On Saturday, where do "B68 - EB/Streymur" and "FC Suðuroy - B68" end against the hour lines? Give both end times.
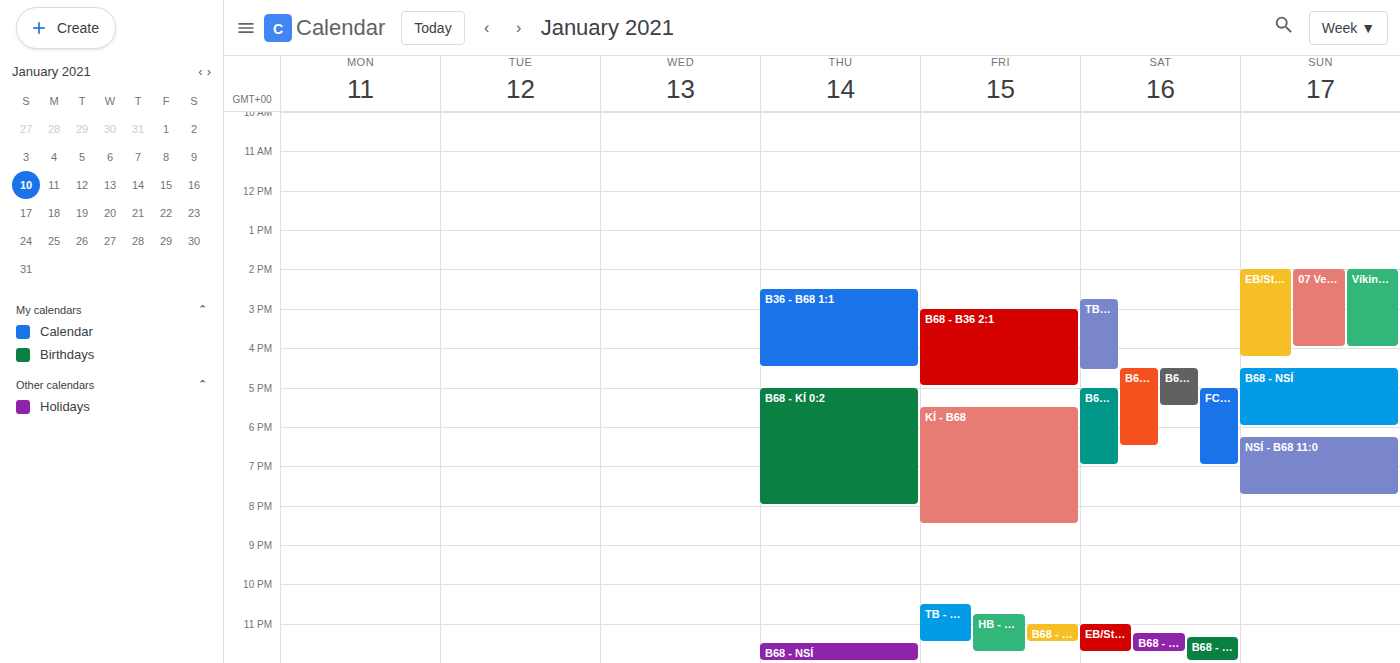
"B68 - EB/Streymur": 6:30 PM, halfway between the 6 PM and 7 PM lines. "FC Suðuroy - B68": 7:00 PM, exactly on the 7 PM line.